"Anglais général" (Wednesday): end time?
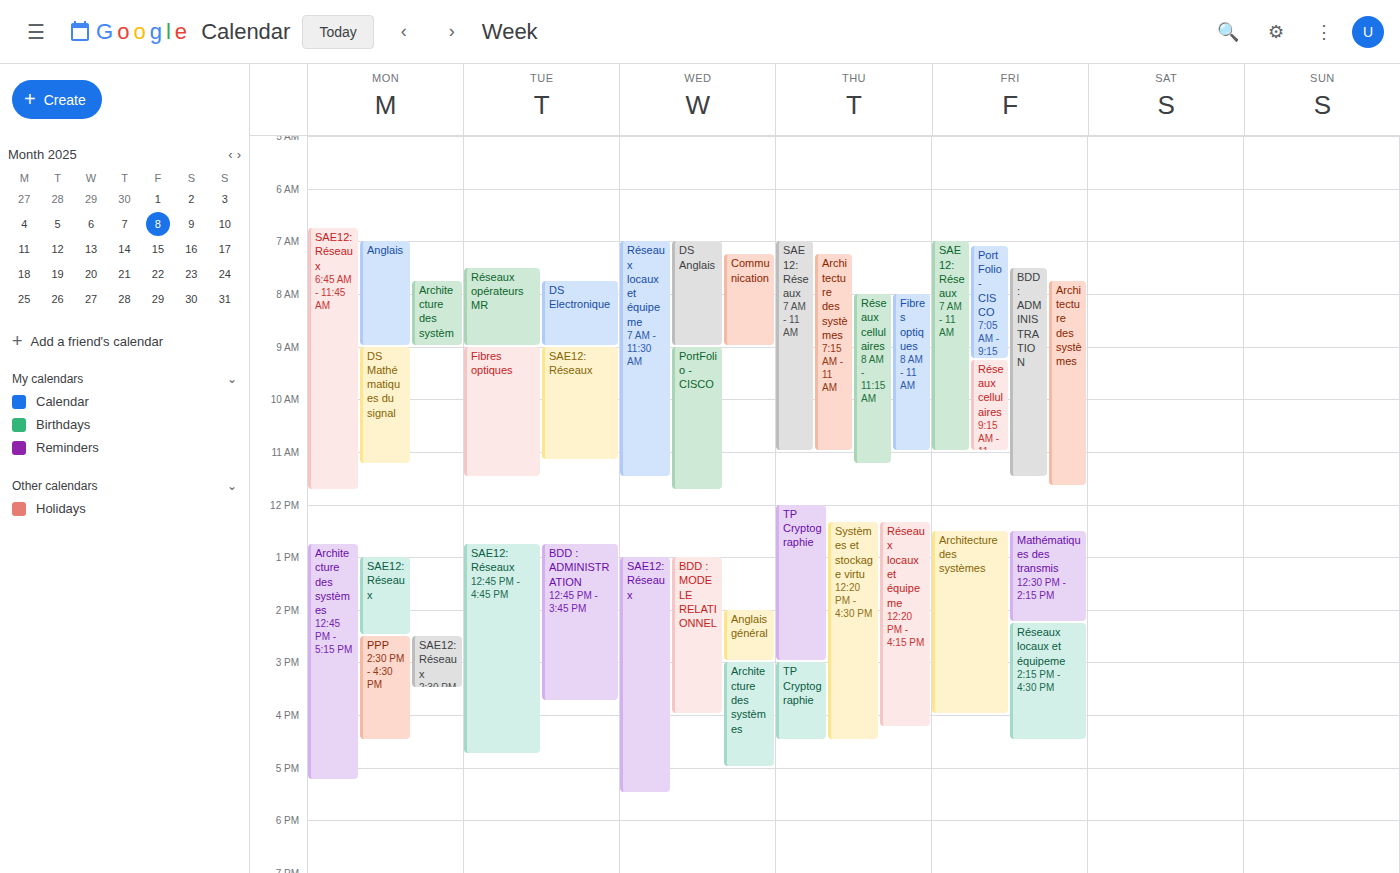
3:00 PM